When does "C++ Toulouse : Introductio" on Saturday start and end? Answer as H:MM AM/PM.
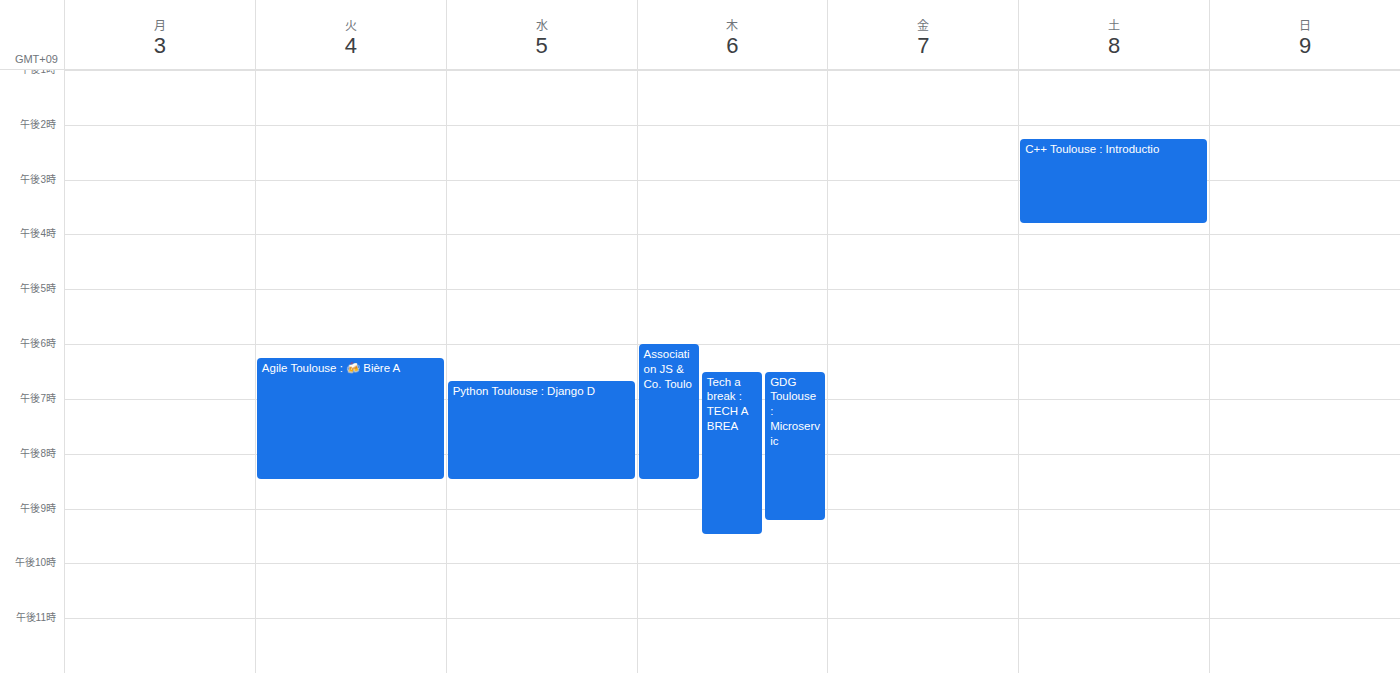
2:15 PM to 3:50 PM